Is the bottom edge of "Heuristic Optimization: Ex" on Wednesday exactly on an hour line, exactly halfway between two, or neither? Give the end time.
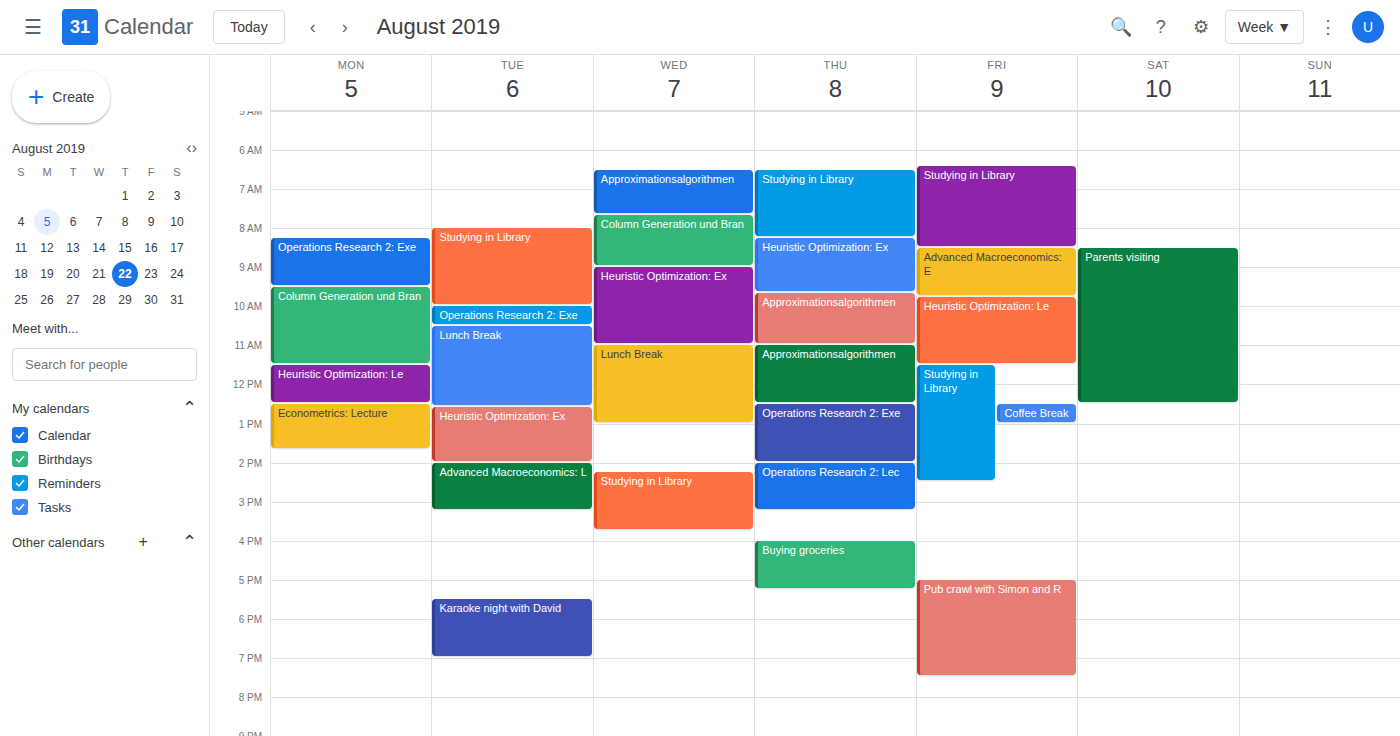
11:00 AM -- exactly on the 11 AM line.